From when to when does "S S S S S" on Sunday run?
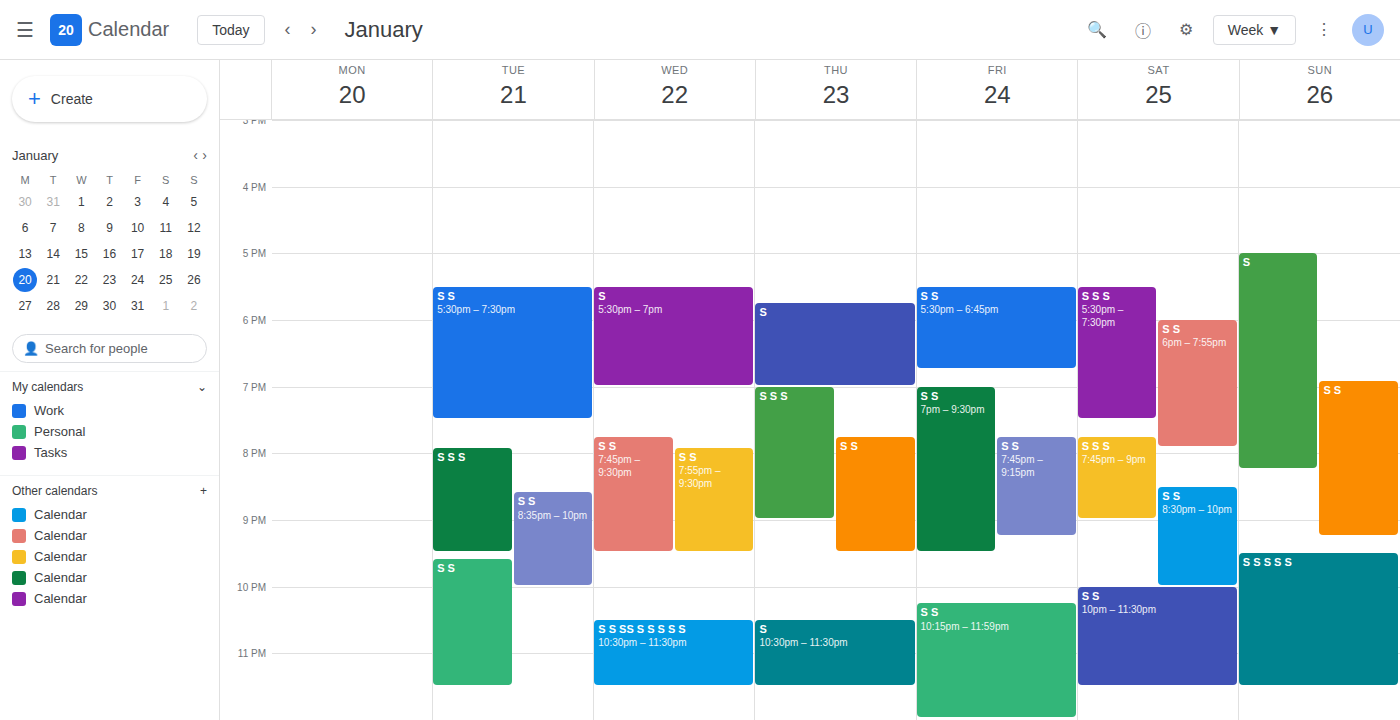
9:30 PM to 11:30 PM